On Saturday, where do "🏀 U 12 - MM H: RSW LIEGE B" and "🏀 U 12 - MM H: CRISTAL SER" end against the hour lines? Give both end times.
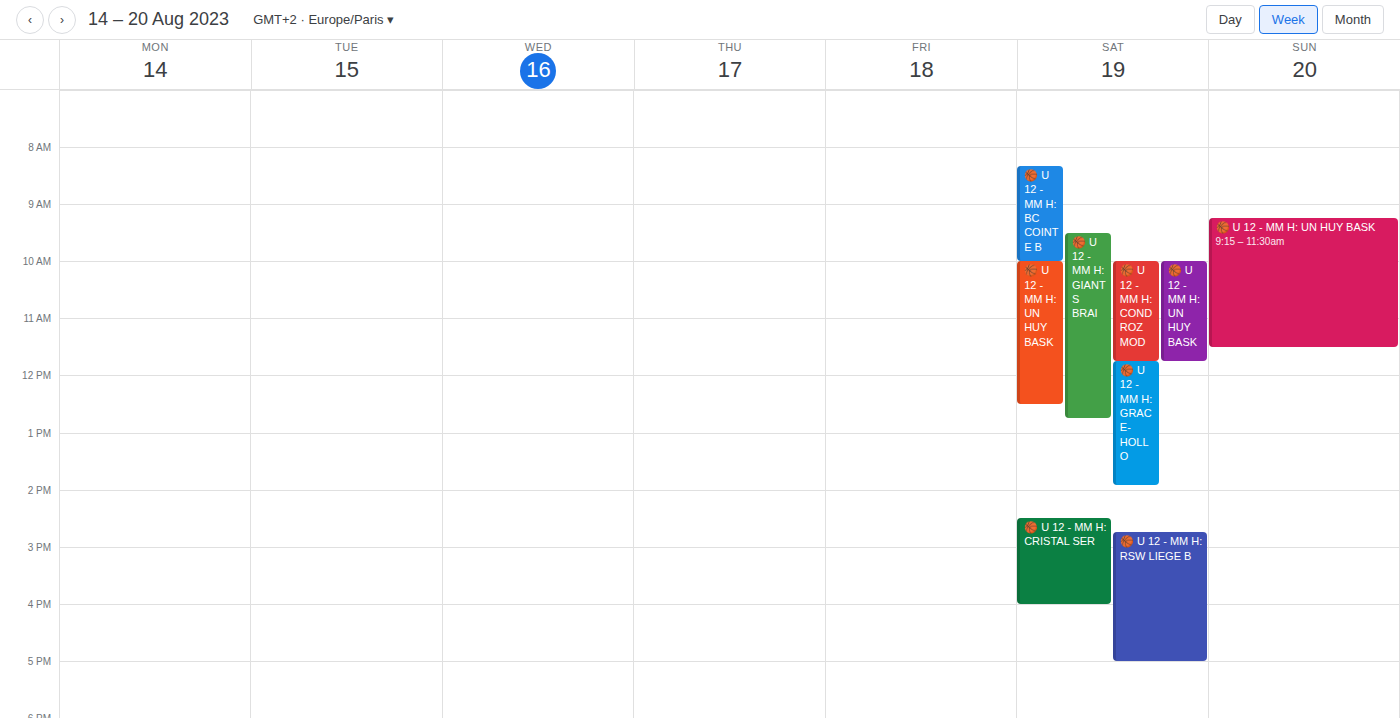
"🏀 U 12 - MM H: RSW LIEGE B": 5:00 PM, exactly on the 5 PM line. "🏀 U 12 - MM H: CRISTAL SER": 4:00 PM, exactly on the 4 PM line.